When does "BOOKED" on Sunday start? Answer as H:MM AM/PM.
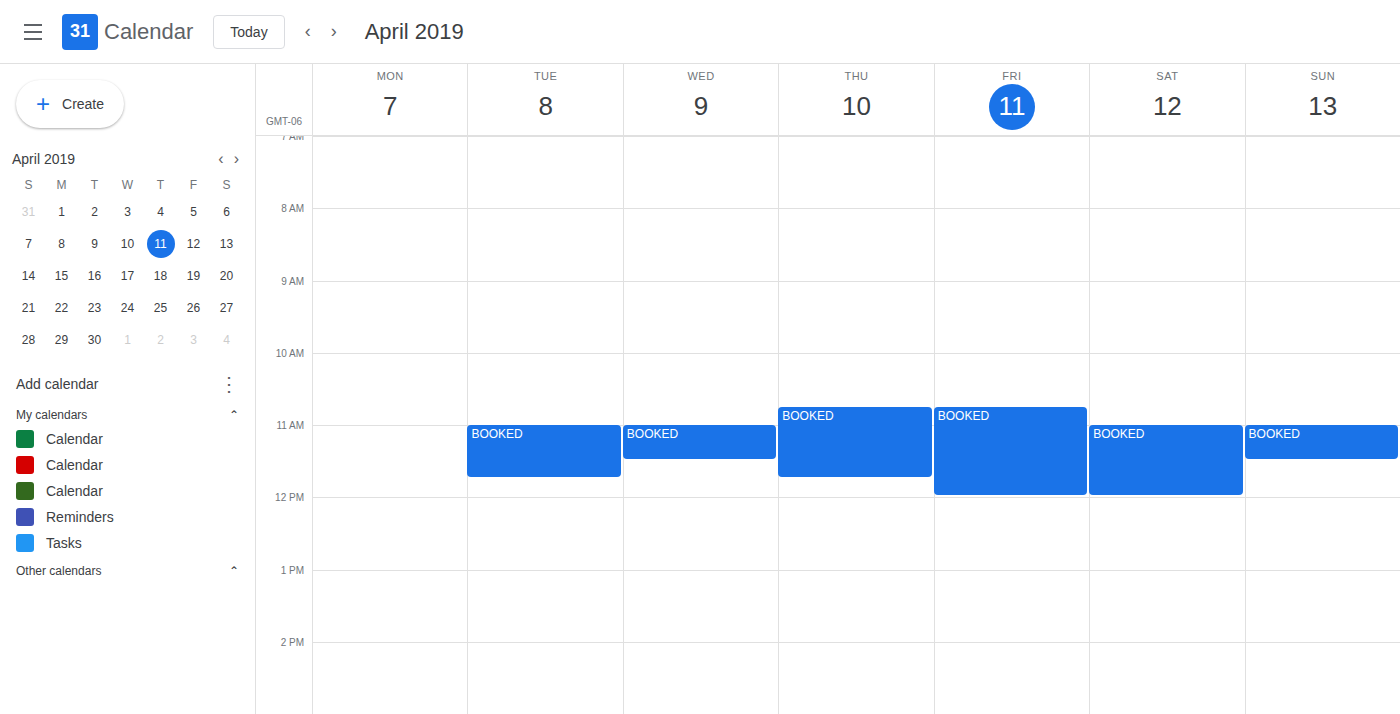
11:00 AM